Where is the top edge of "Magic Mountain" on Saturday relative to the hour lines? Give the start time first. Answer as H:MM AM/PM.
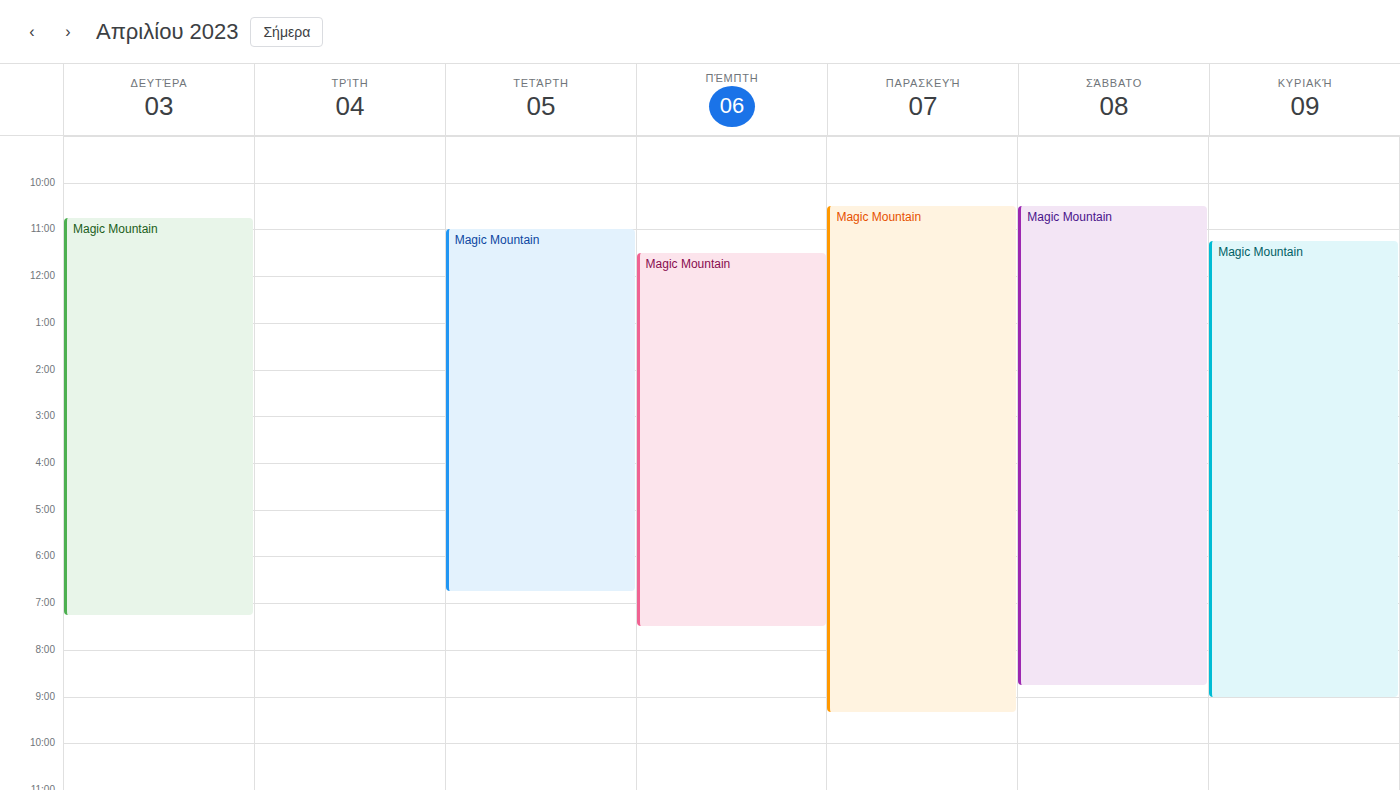
10:30 AM -- halfway between the 10 AM and 11 AM lines.